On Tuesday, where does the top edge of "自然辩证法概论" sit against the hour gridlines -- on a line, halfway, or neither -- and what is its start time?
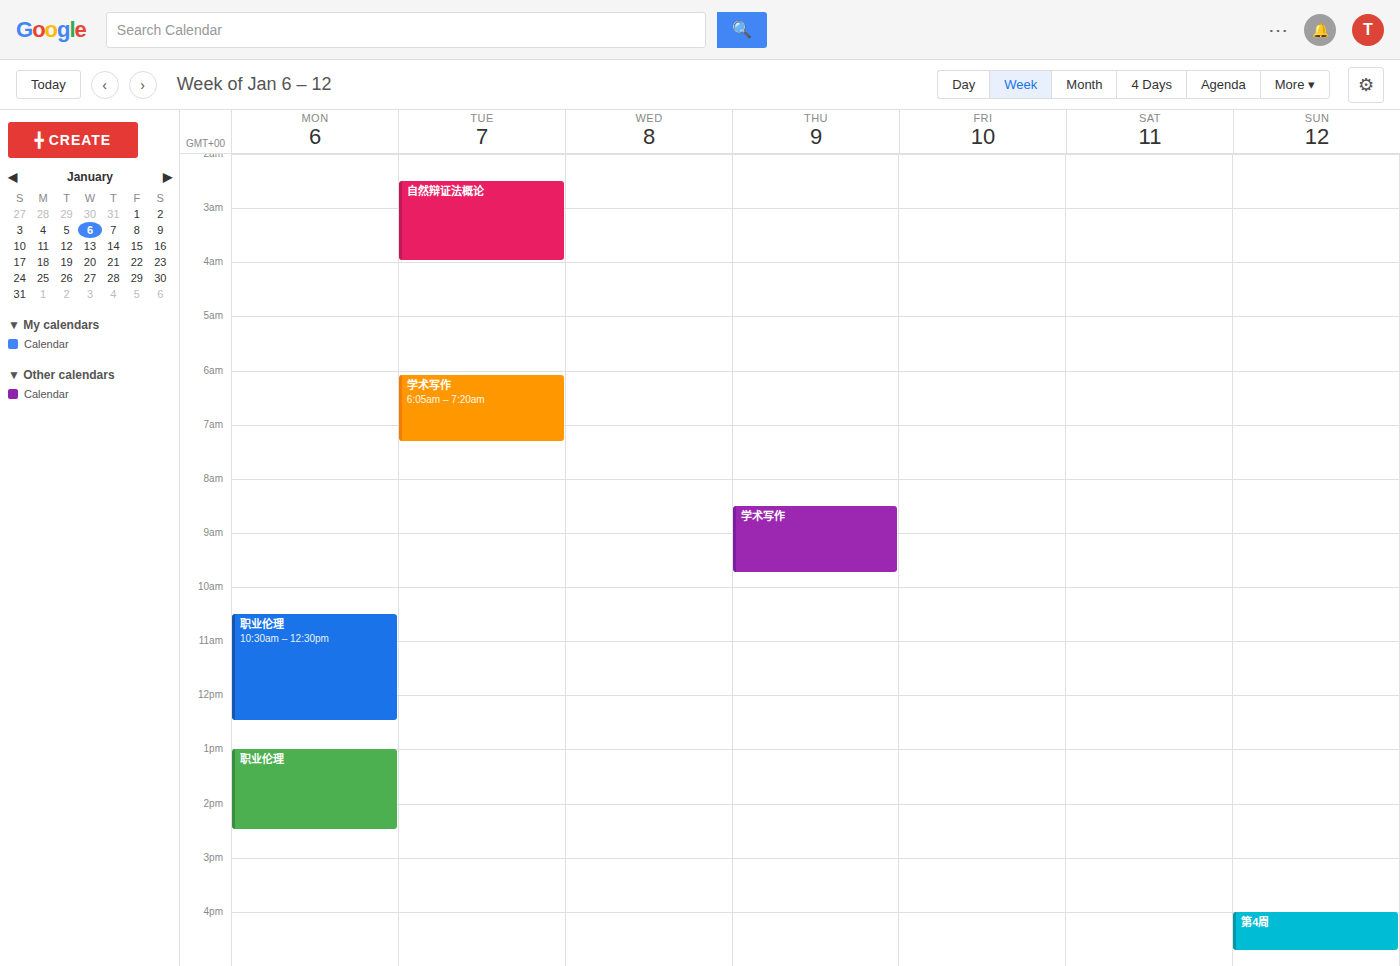
2:30 AM -- halfway between the 2 AM and 3 AM lines.